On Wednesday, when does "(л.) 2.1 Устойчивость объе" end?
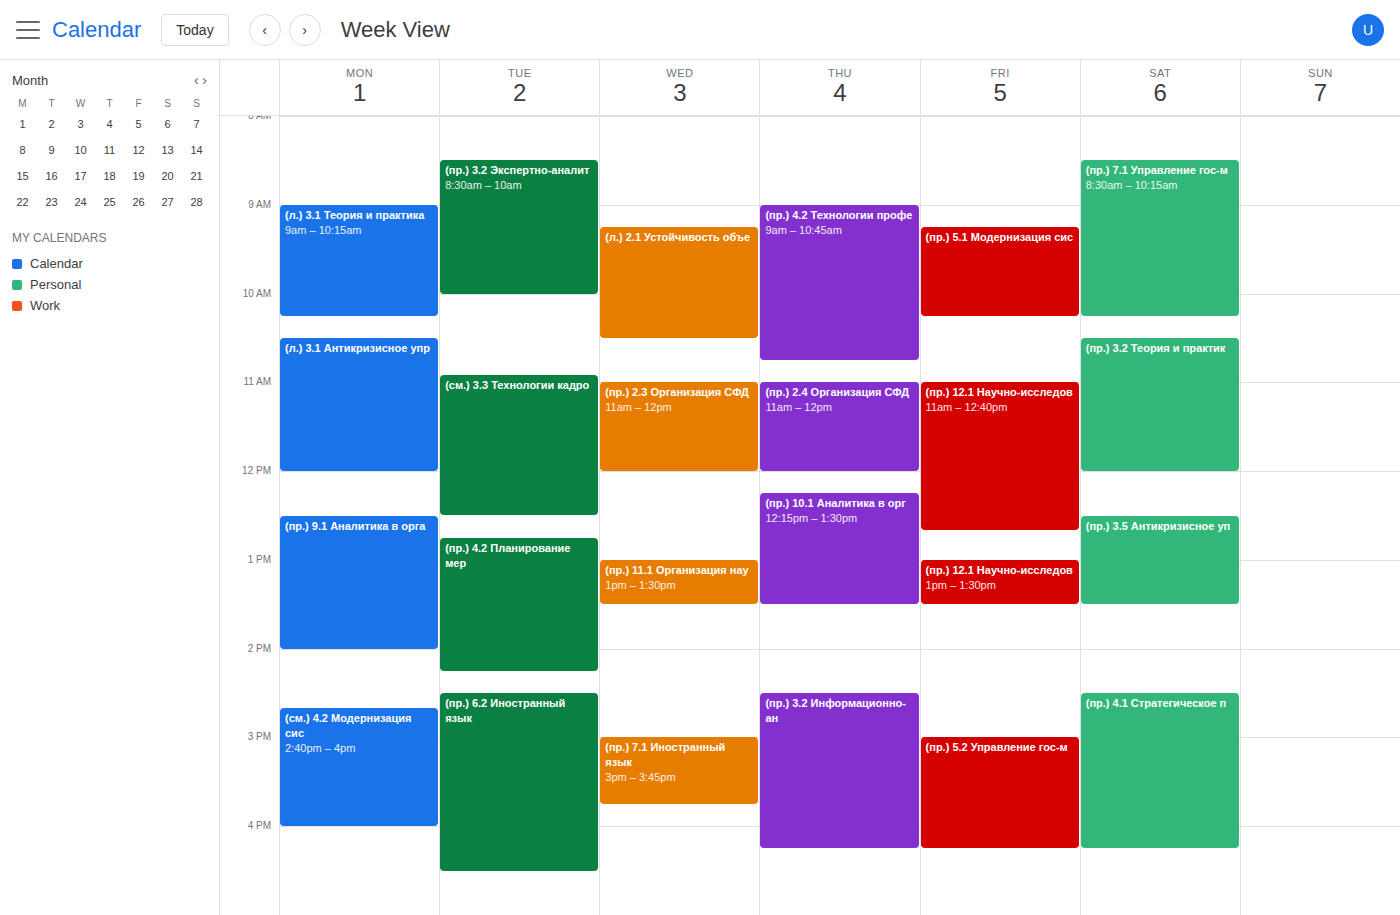
10:30 AM